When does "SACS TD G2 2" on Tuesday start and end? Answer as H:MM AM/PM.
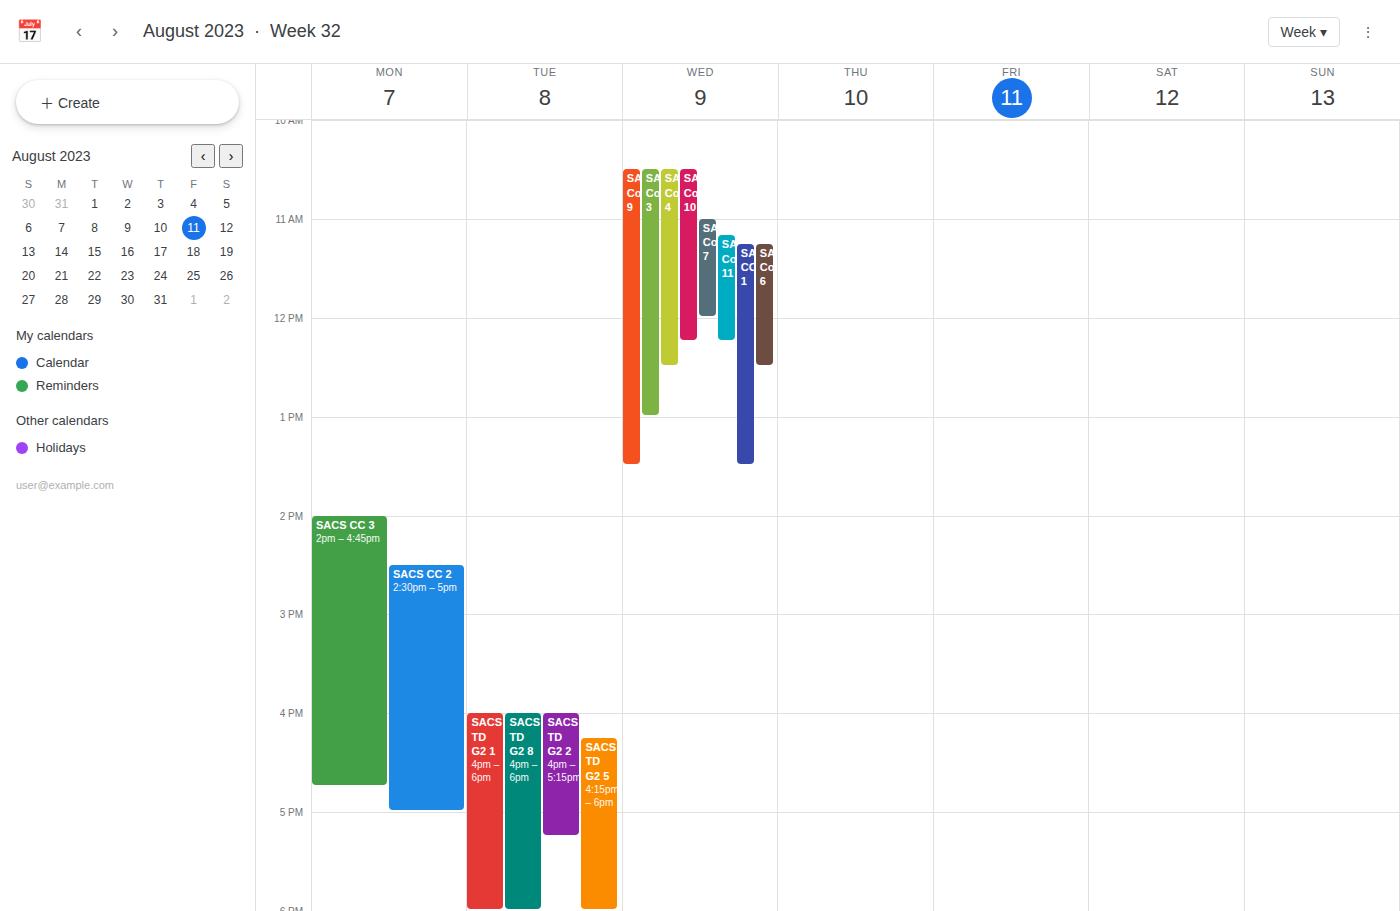
4:00 PM to 5:15 PM